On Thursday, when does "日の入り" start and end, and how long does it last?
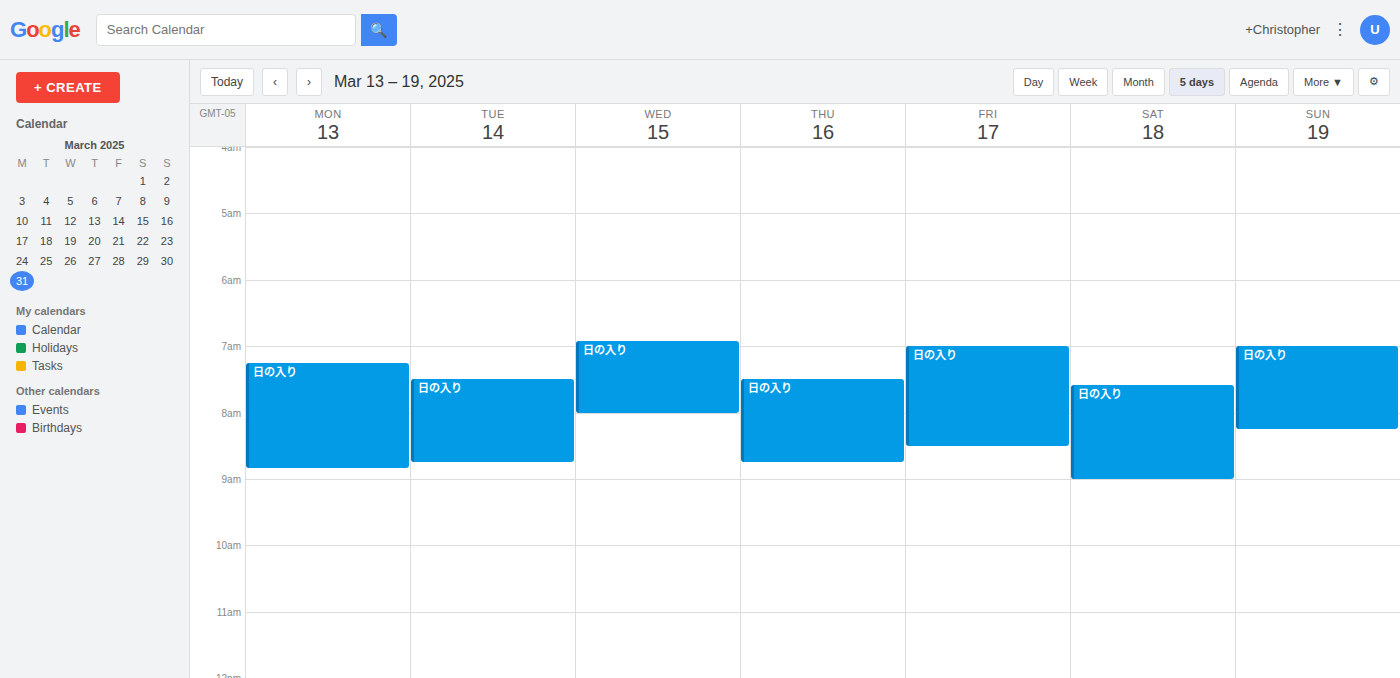
7:30 AM to 8:45 AM, 1 hour 15 minutes